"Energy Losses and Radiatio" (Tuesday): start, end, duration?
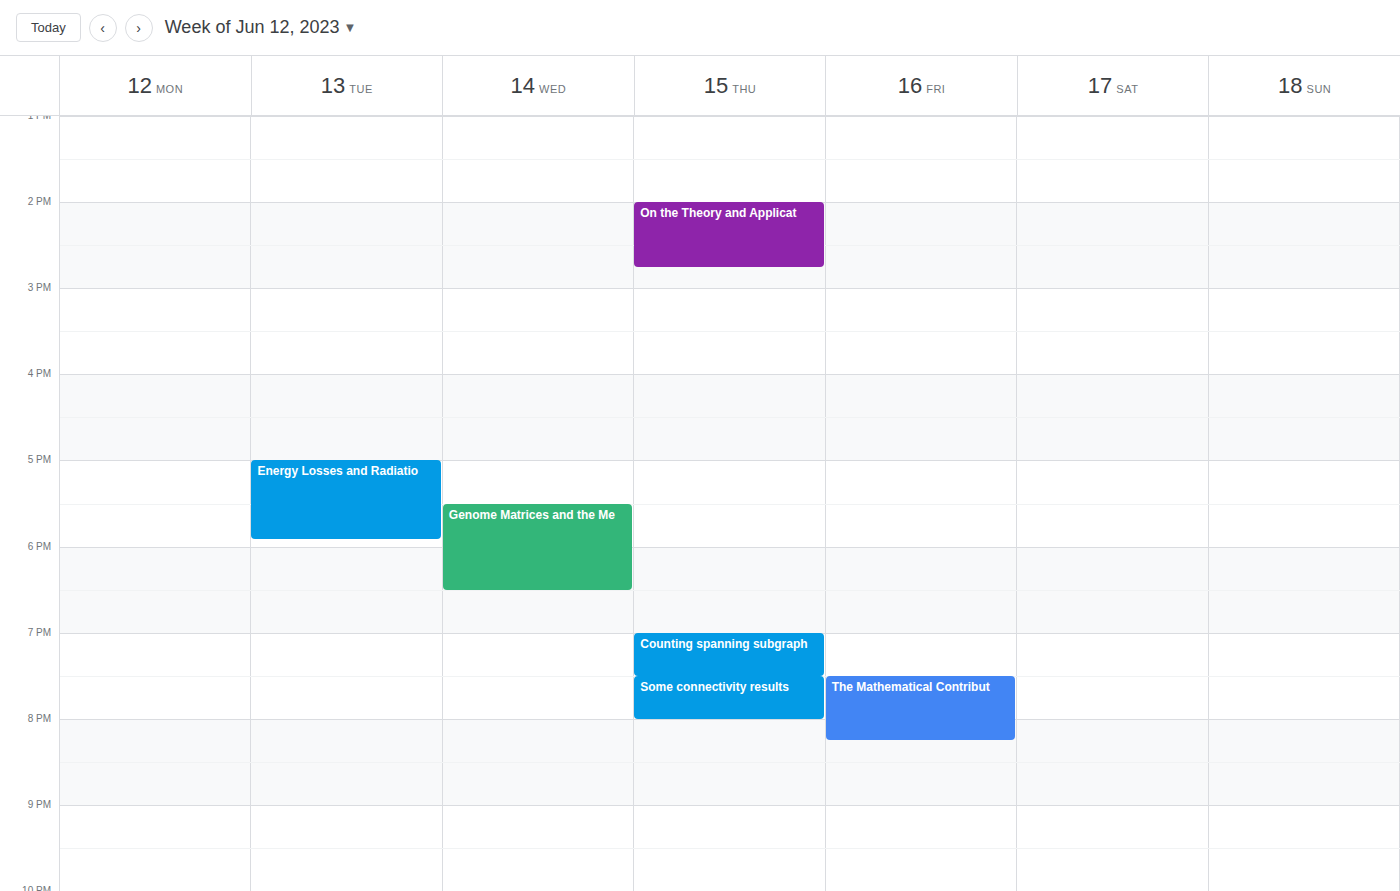
5:00 PM to 5:55 PM, 55 minutes